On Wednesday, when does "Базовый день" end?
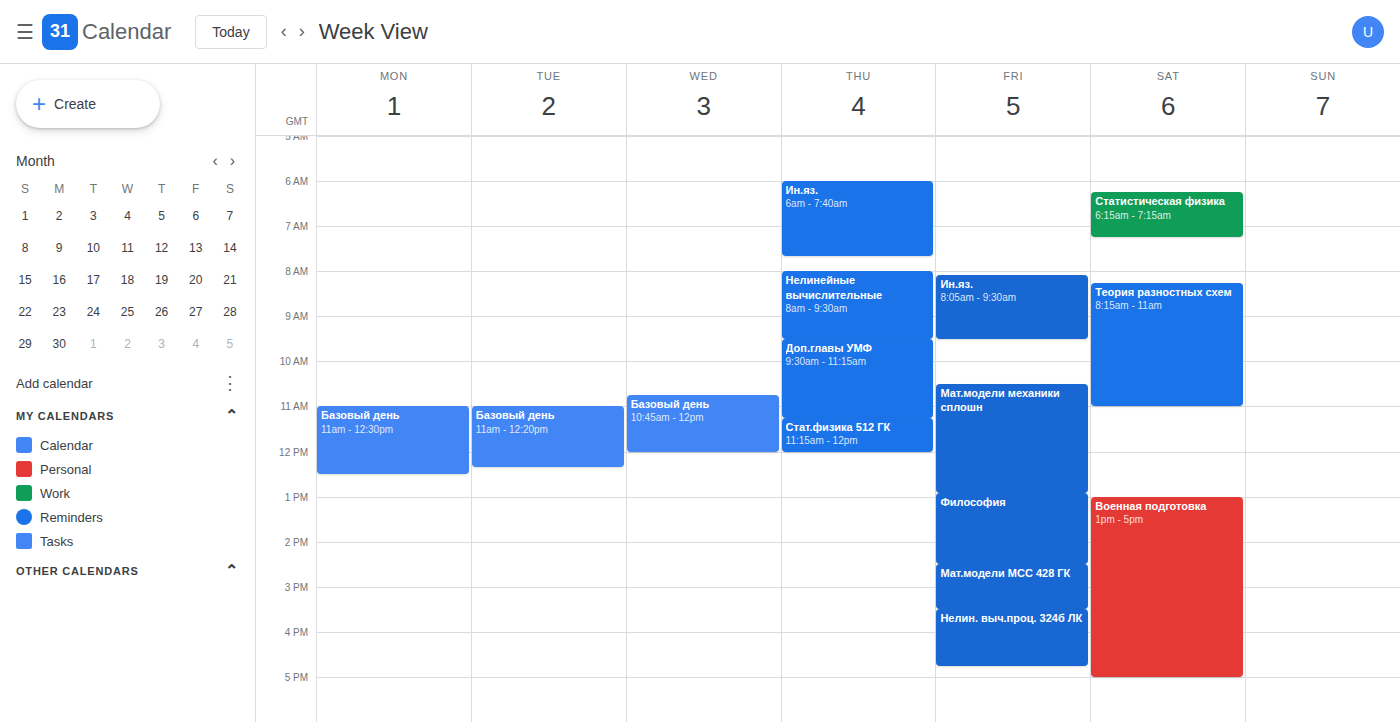
12:00 PM